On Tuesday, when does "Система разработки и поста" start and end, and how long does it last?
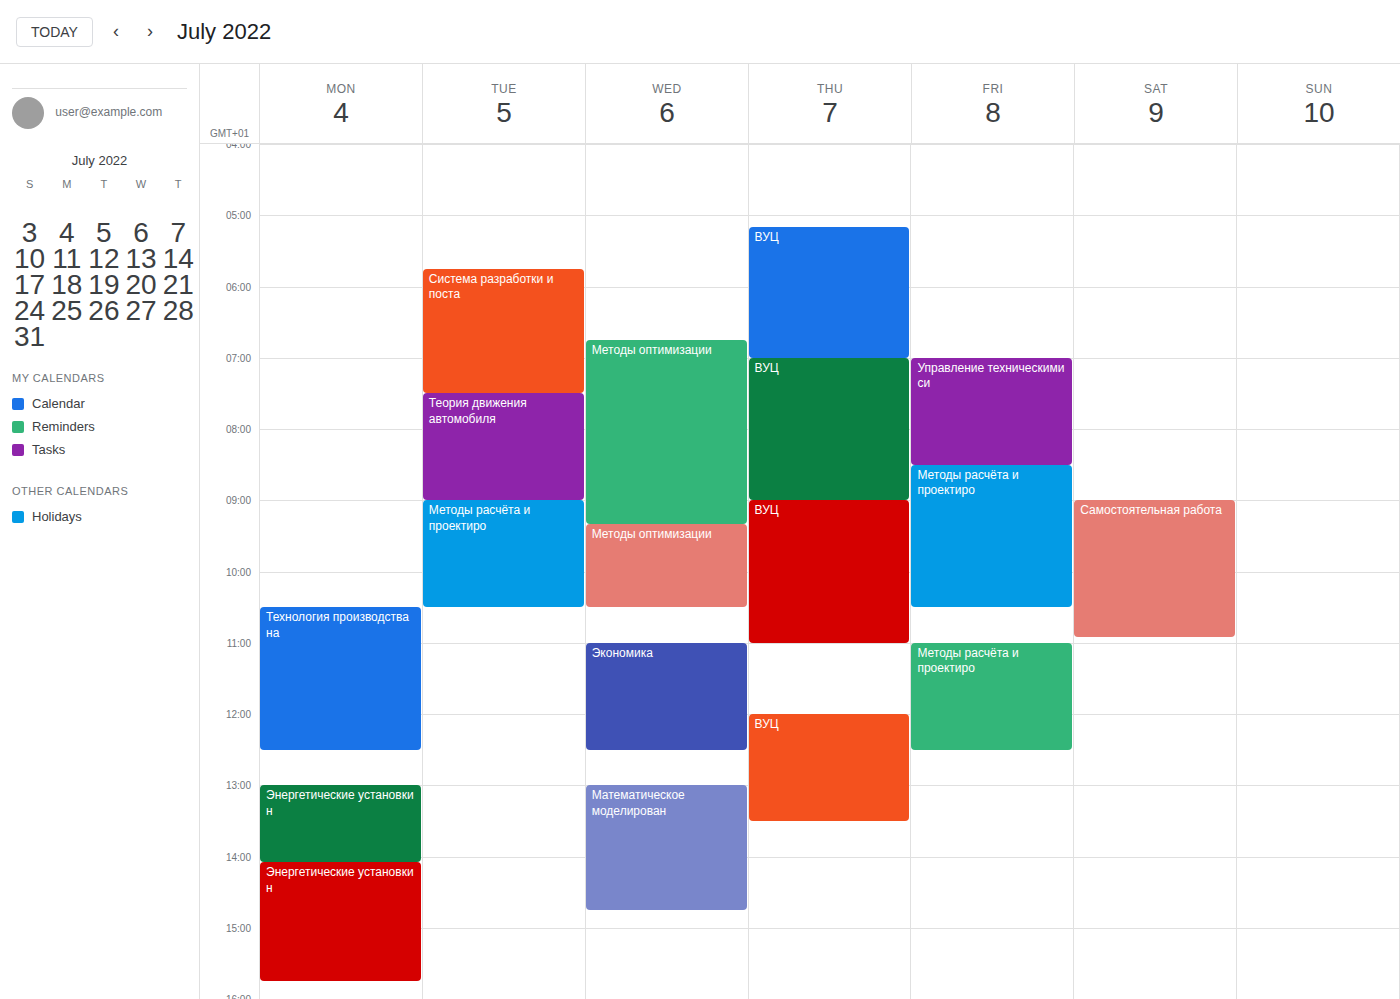
5:45 AM to 7:30 AM, 1 hour 45 minutes